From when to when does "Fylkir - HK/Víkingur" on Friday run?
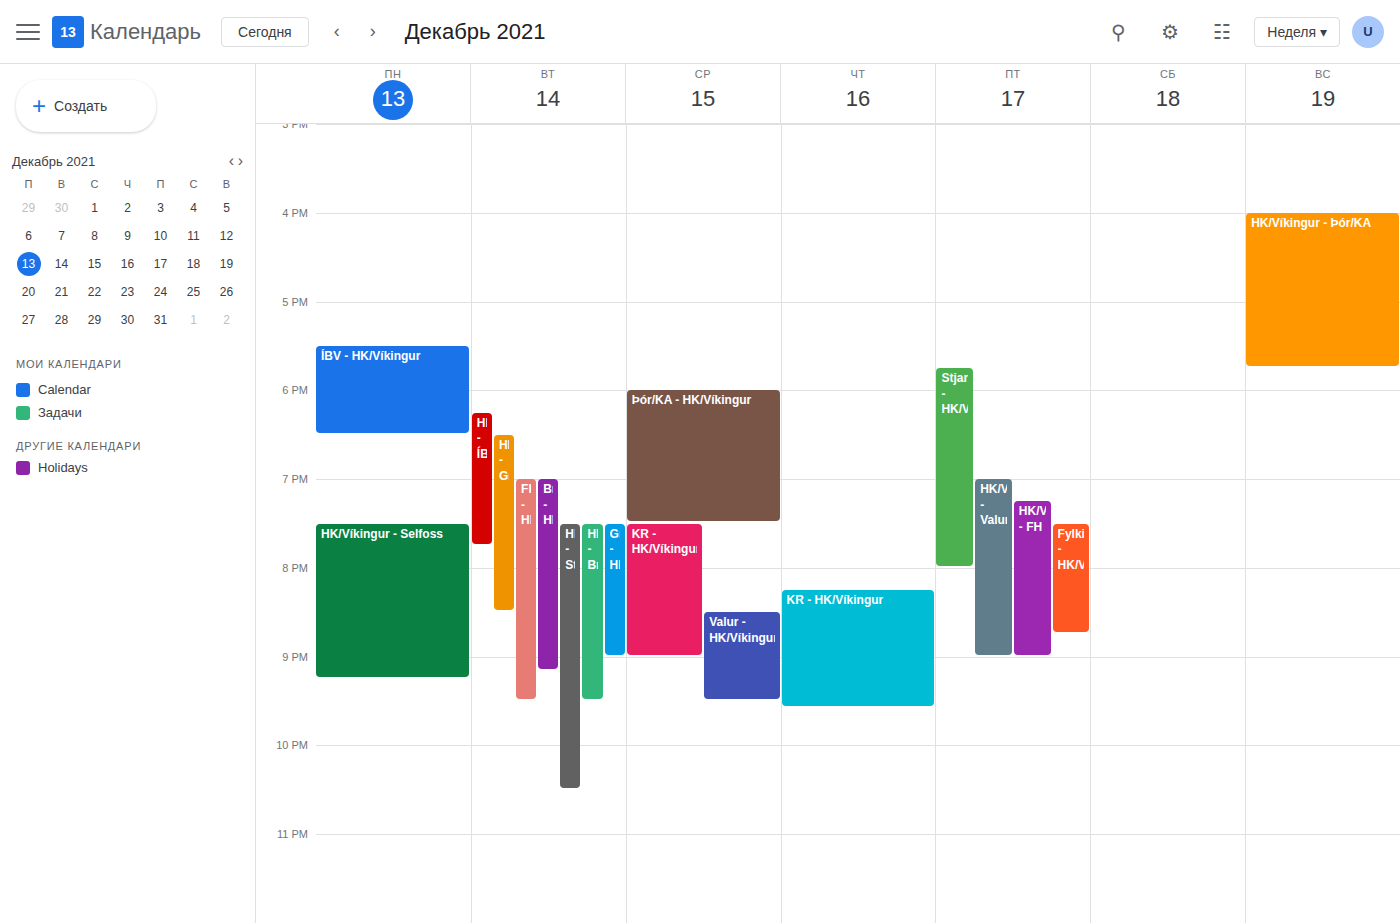
7:30 PM to 8:45 PM